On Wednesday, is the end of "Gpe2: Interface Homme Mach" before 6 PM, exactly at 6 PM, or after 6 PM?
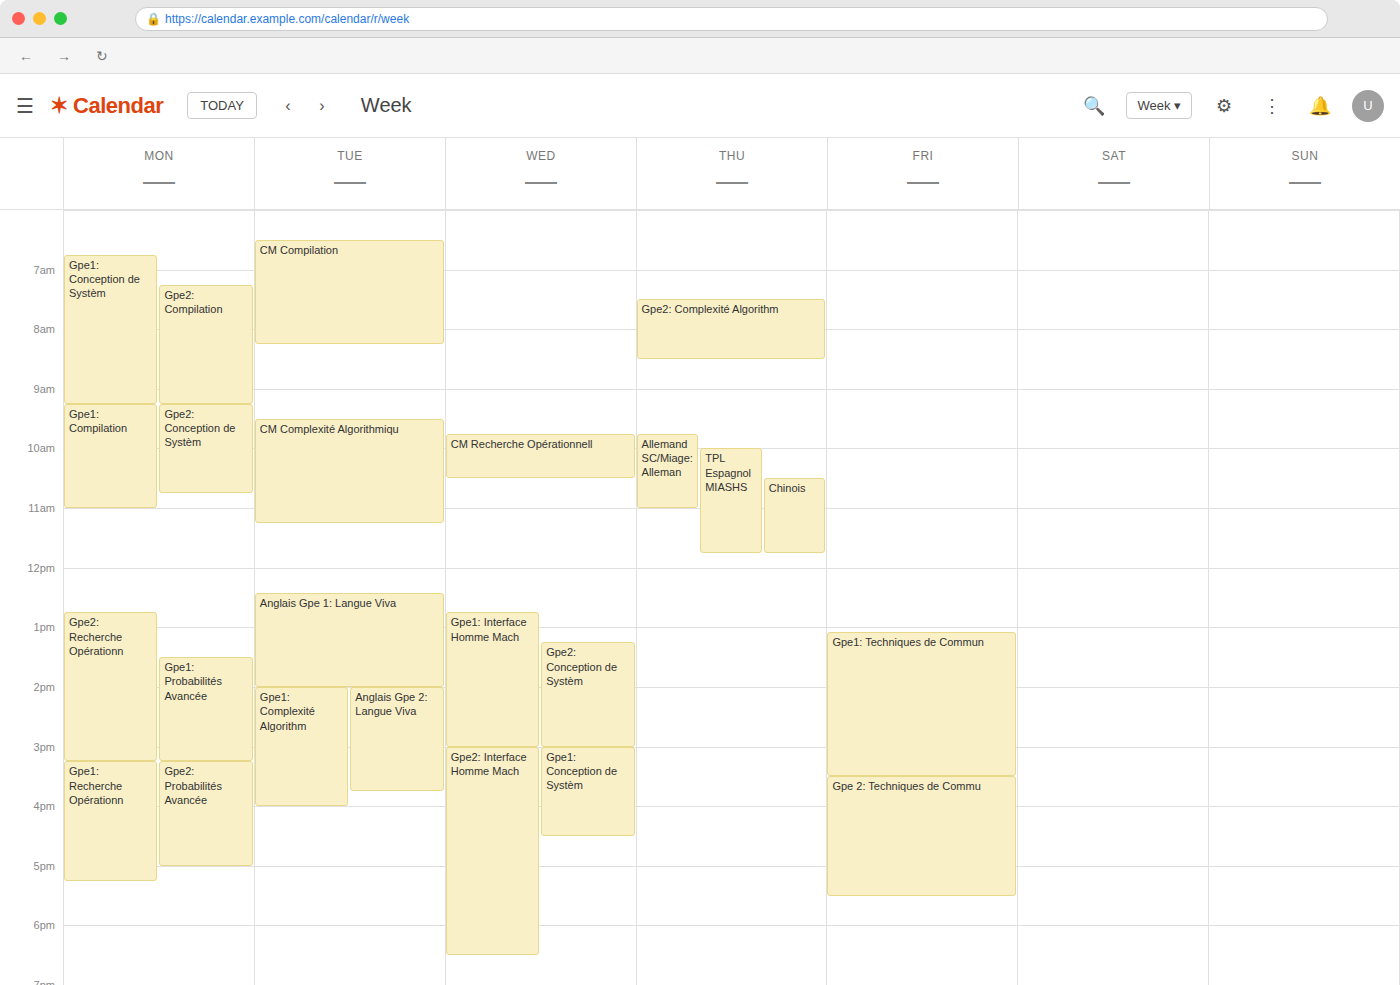
6:30 PM -- after 6 PM, 30 minutes below the 6 PM line.